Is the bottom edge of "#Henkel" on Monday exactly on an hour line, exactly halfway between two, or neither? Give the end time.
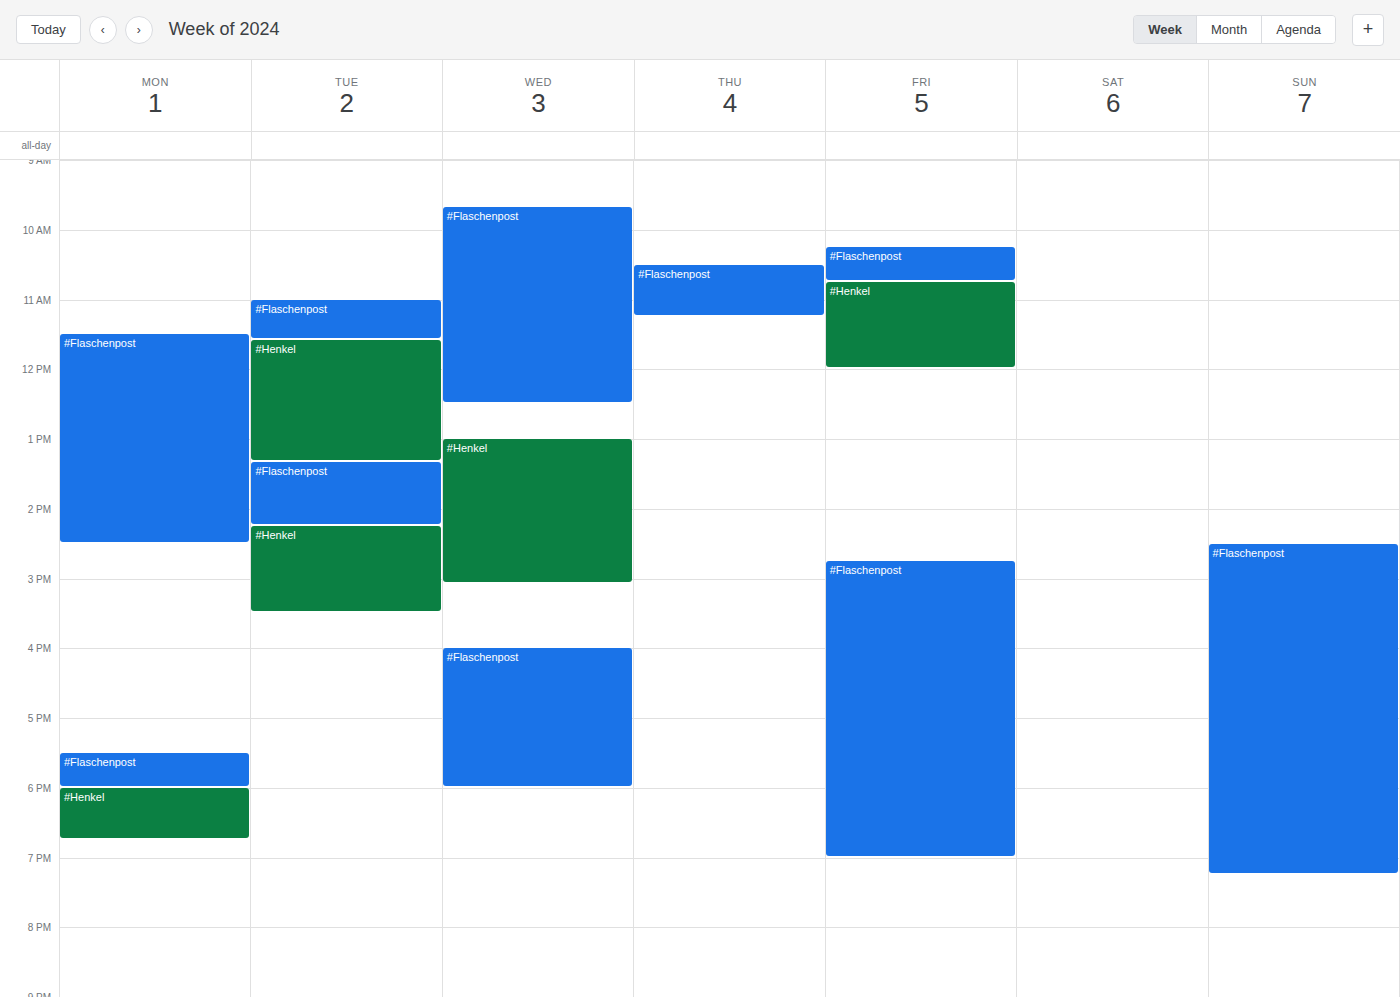
6:45 PM -- neither: three quarters of the way from the 6 PM line to the 7 PM line.